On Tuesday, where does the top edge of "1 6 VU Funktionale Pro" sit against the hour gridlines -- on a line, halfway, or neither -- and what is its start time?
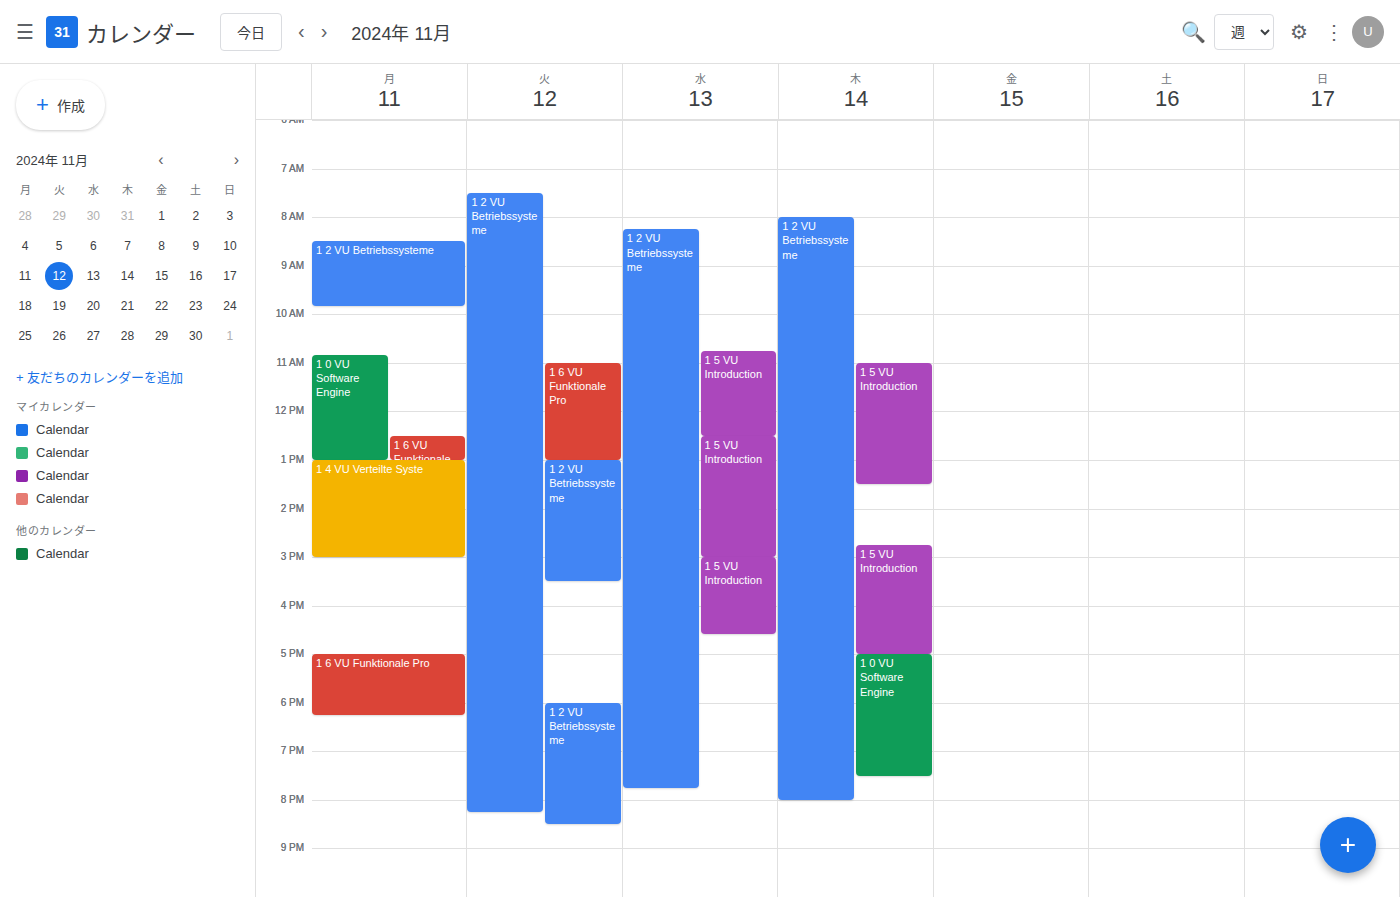
11:00 AM -- exactly on the 11 AM line.